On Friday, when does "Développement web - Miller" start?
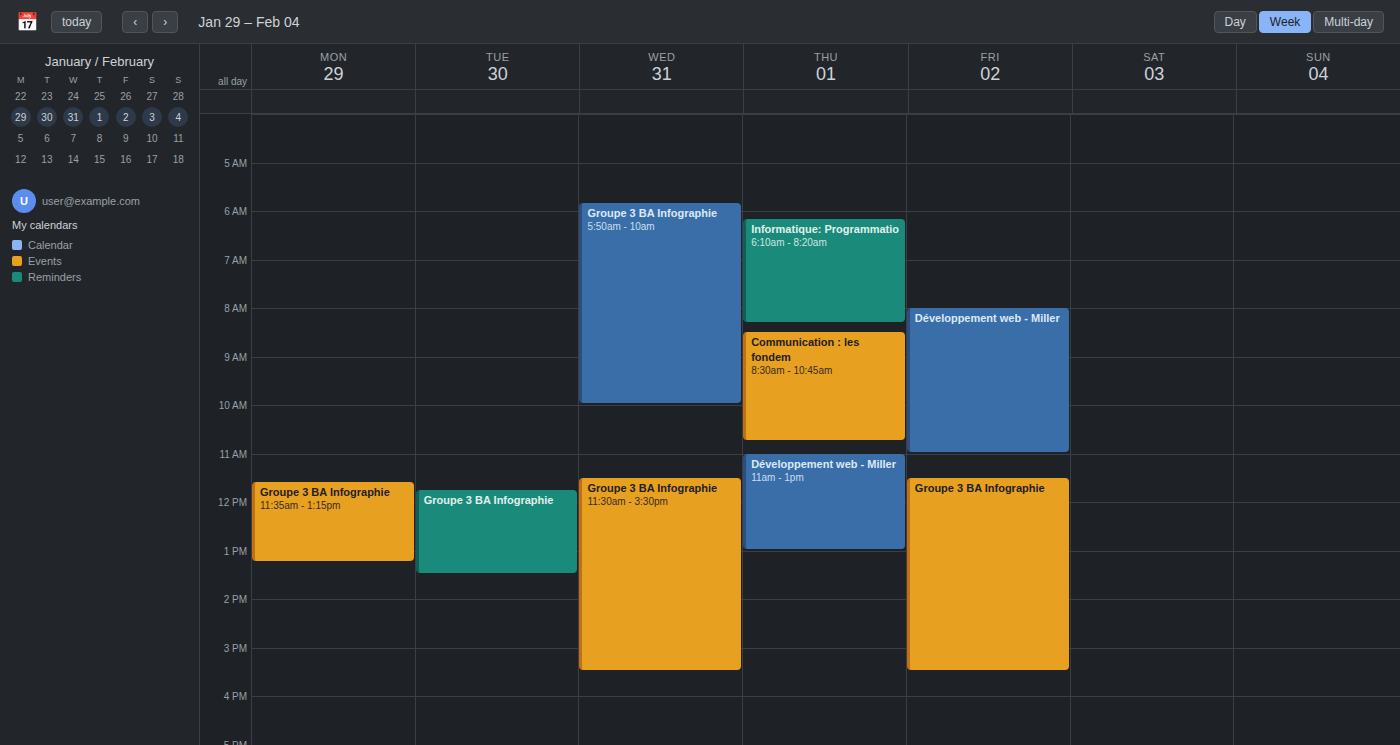
8:00 AM